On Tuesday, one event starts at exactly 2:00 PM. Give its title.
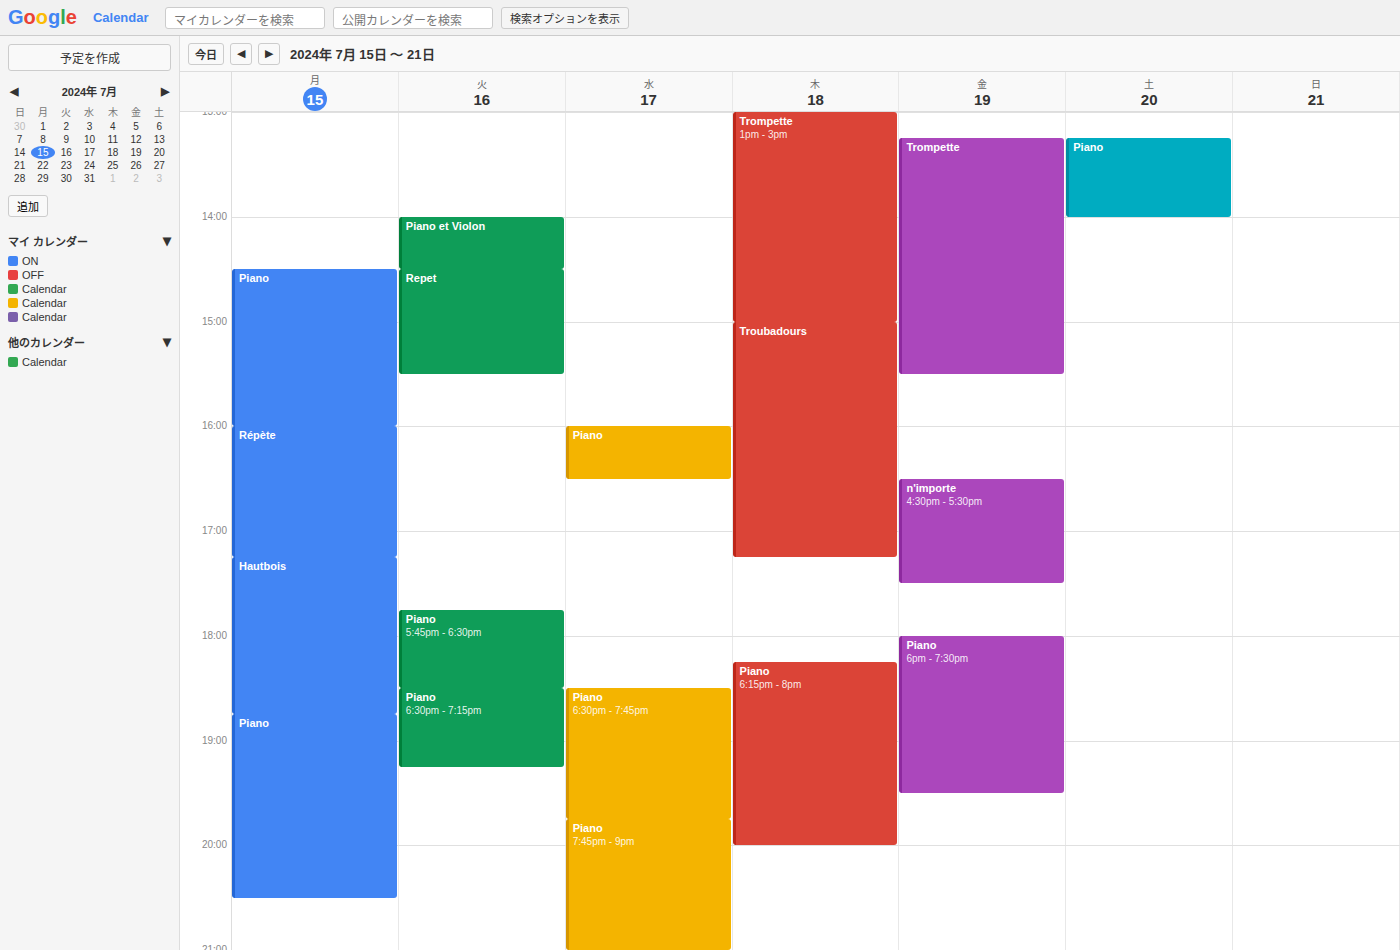
"Piano et Violon"